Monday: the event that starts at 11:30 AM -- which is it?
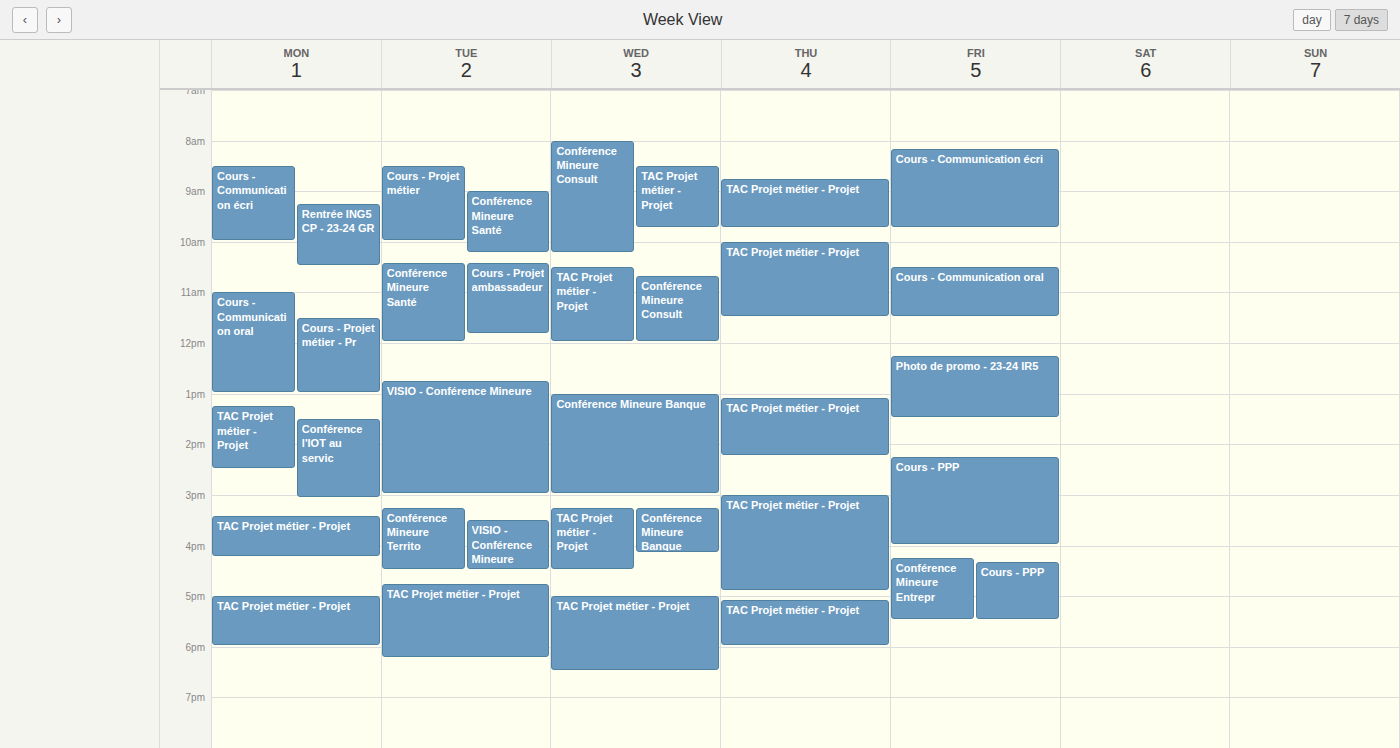
"Cours - Projet métier - Pr"